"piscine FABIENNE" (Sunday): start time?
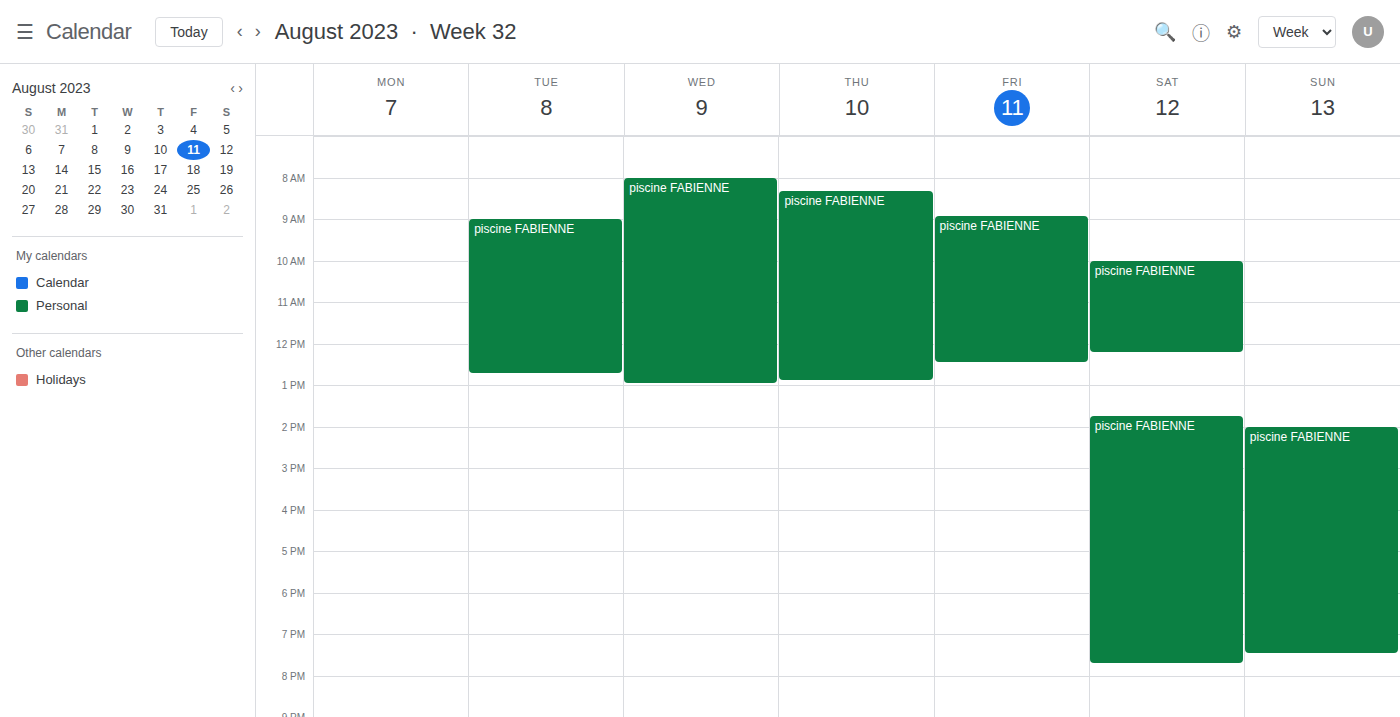
2:00 PM